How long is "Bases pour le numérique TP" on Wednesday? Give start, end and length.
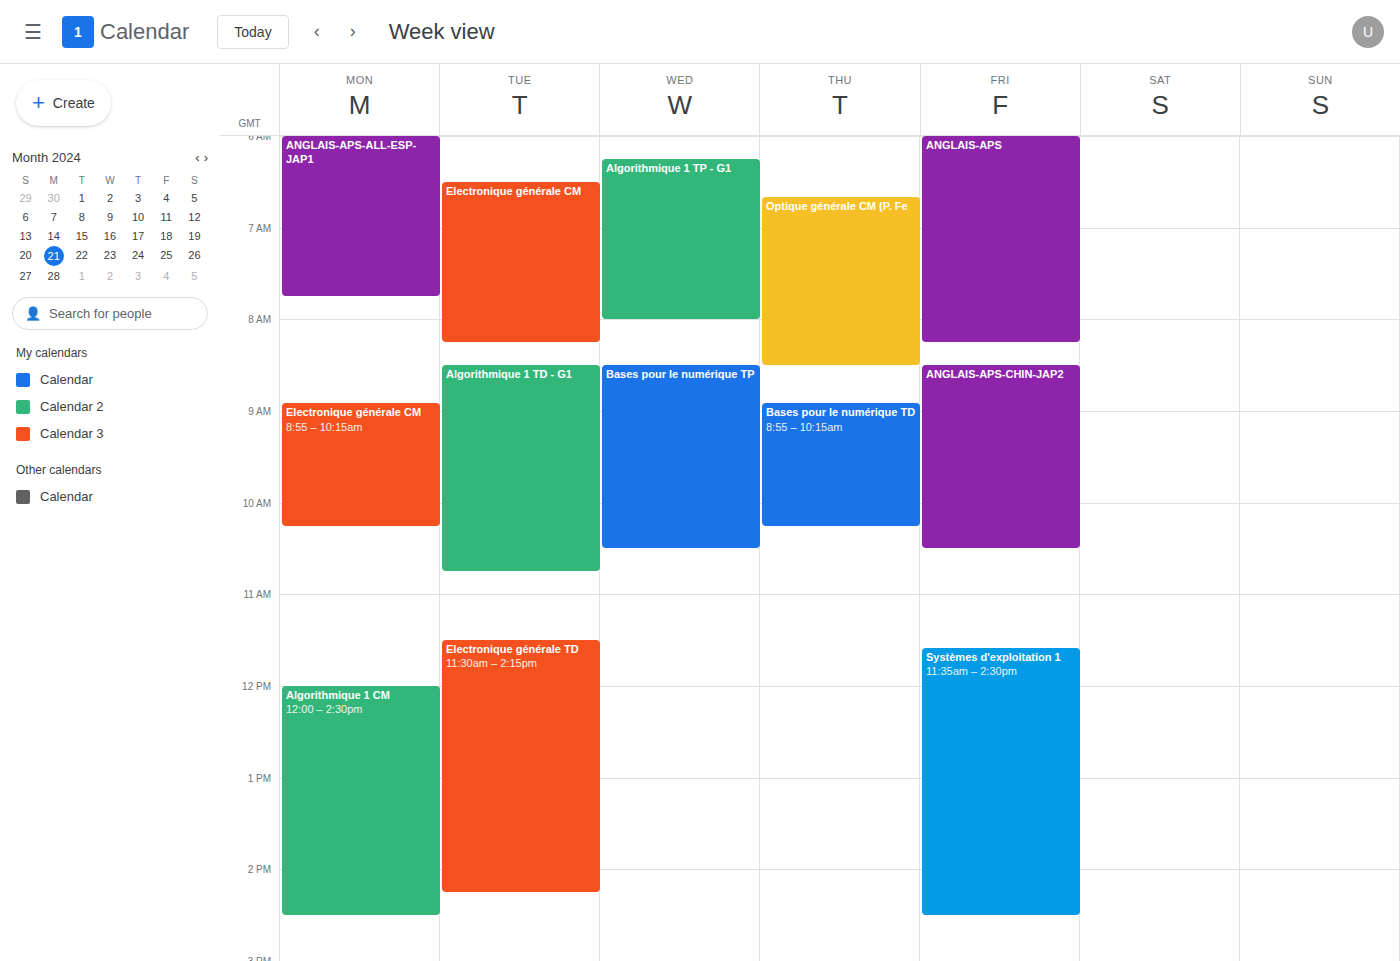
8:30 AM to 10:30 AM, 2 hours